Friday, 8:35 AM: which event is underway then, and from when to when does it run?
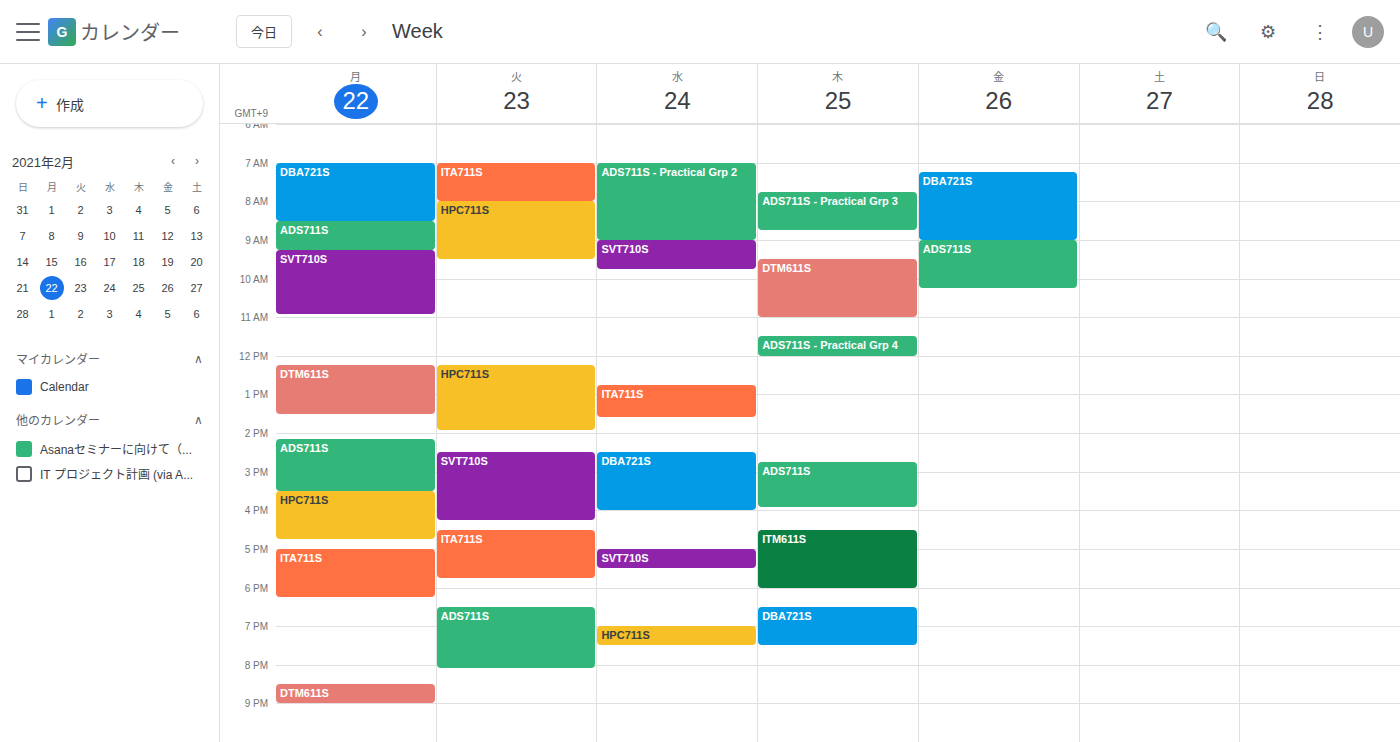
"DBA721S", 7:15 AM to 9:00 AM